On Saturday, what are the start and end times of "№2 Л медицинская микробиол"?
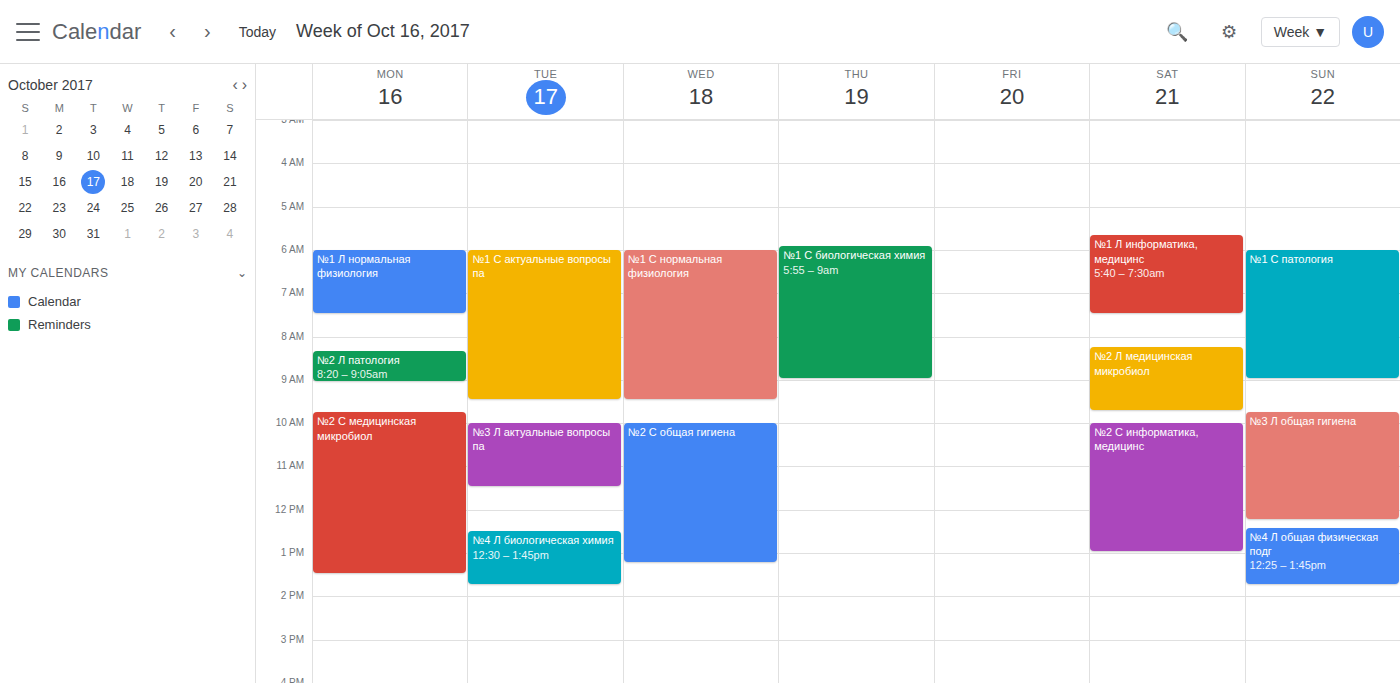
8:15 AM to 9:45 AM